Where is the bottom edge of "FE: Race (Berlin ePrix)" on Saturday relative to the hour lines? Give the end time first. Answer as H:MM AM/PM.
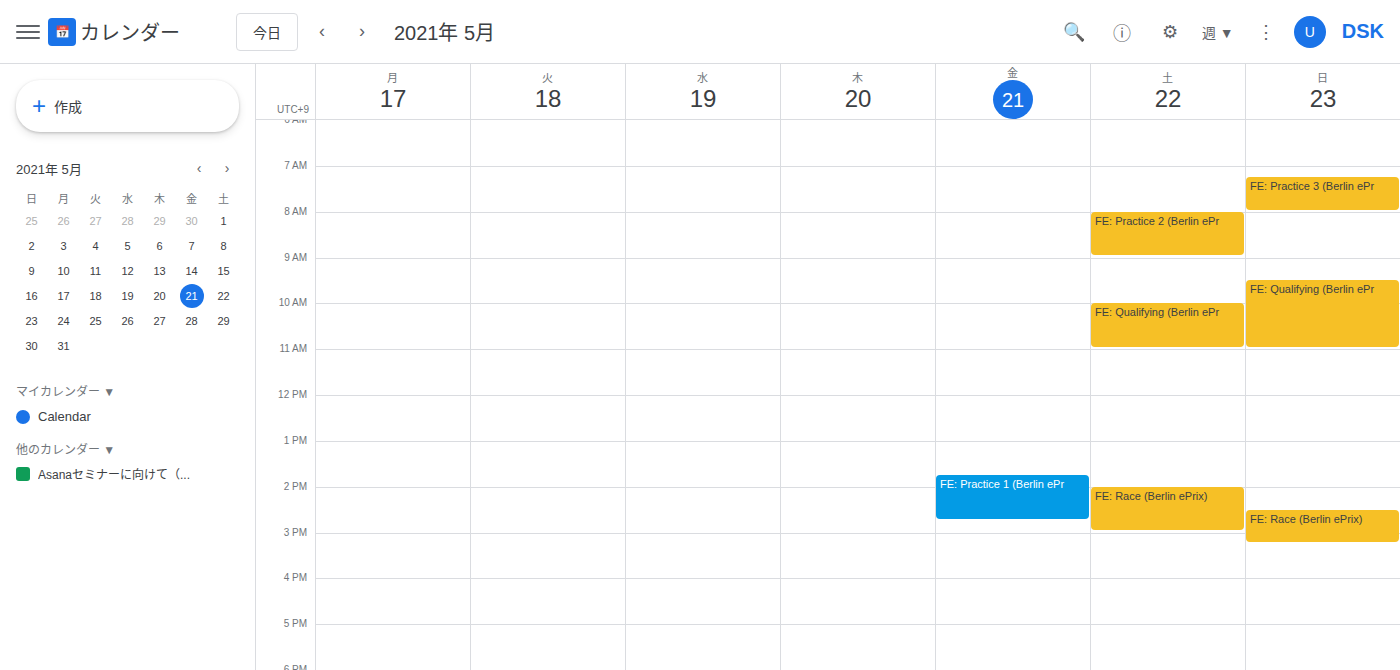
3:00 PM -- exactly on the 3 PM line.